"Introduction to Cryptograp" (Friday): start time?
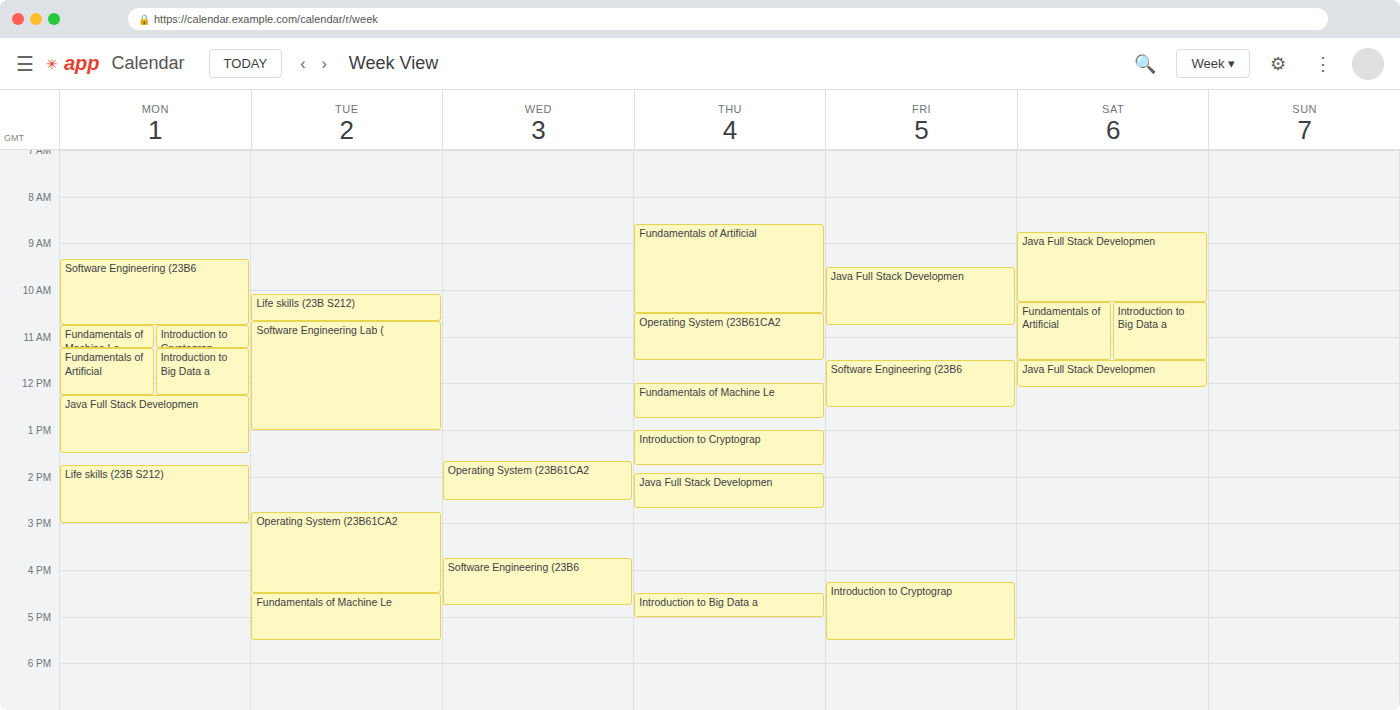
4:15 PM